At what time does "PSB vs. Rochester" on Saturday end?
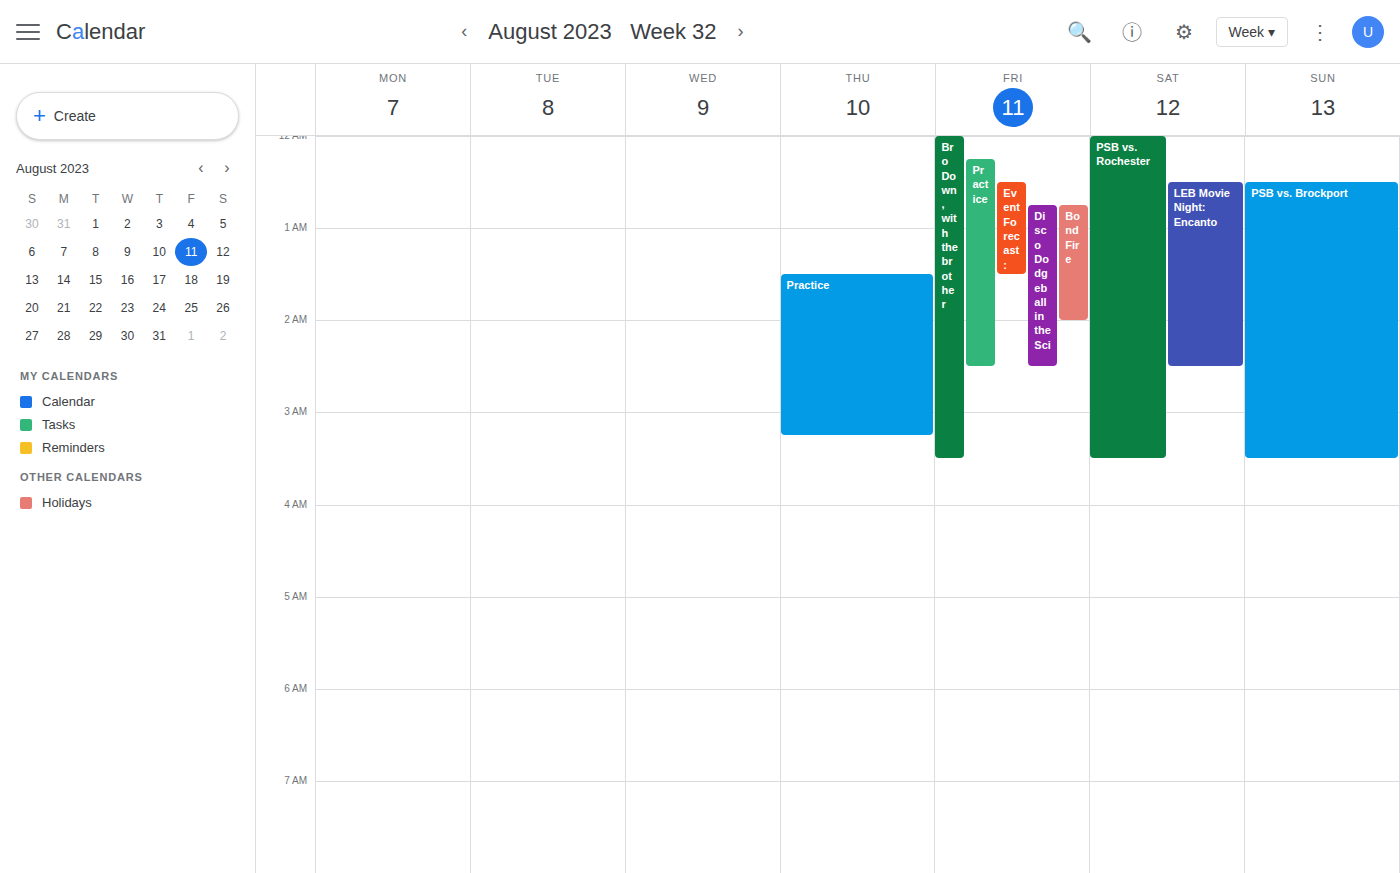
3:30 AM